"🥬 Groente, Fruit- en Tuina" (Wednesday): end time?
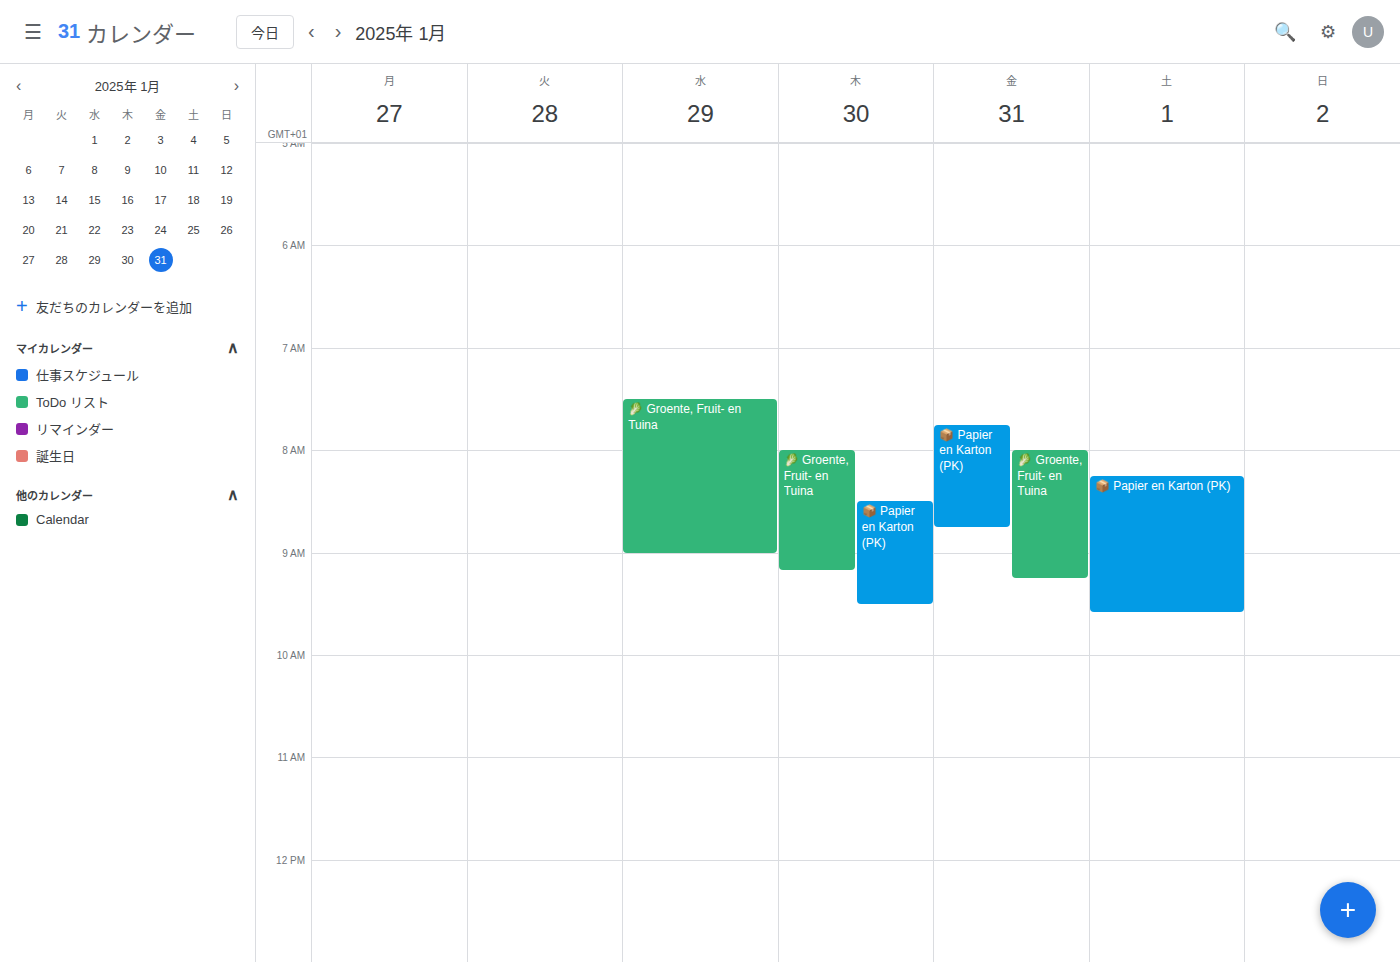
9:00 AM